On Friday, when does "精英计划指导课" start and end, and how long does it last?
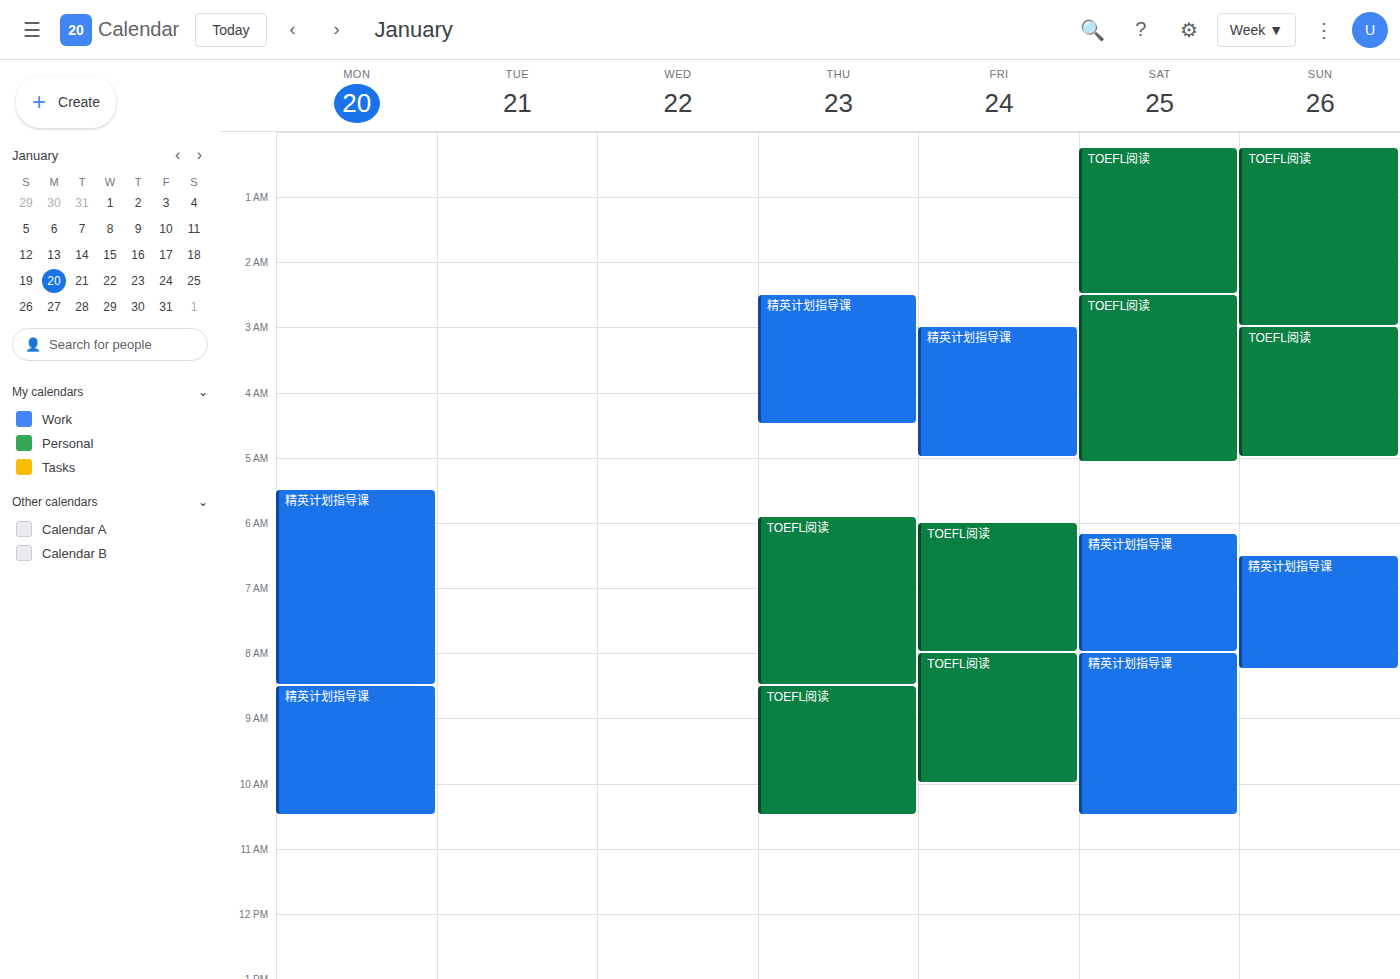
3:00 AM to 5:00 AM, 2 hours